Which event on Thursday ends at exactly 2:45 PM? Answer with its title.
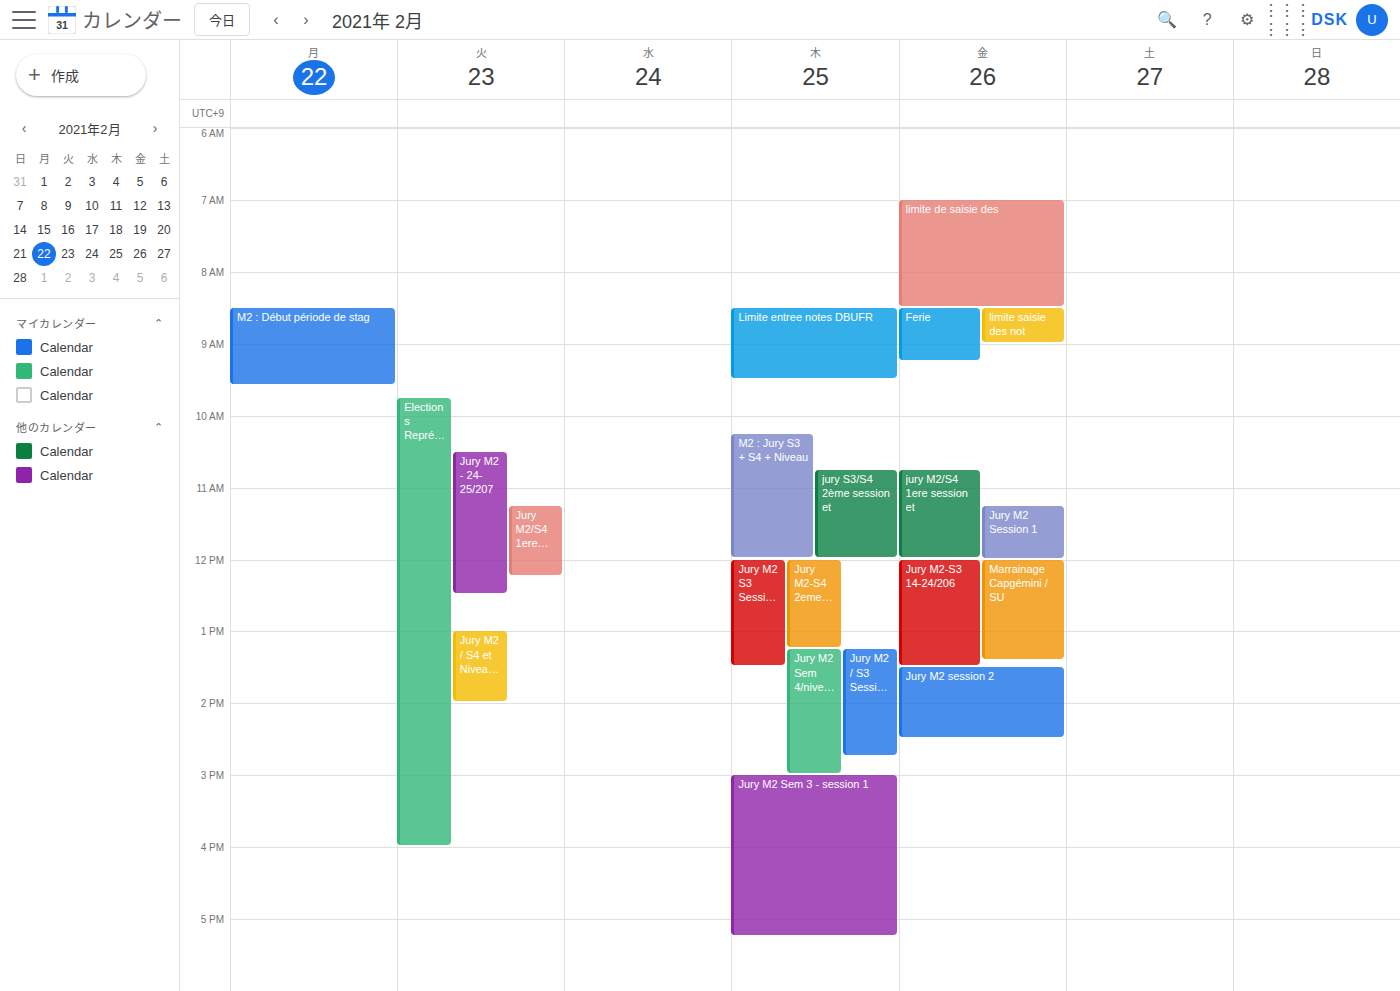
"Jury M2 / S3 Session 1"